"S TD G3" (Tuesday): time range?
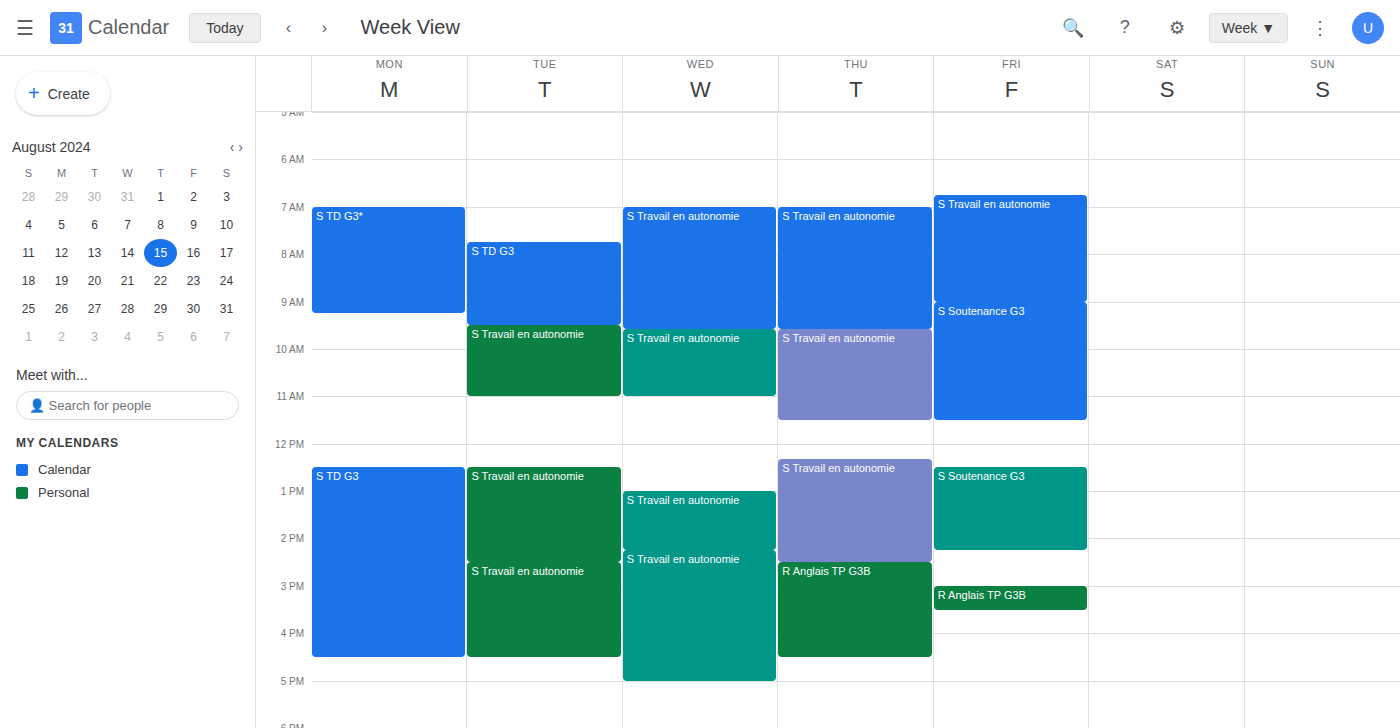
7:45 AM to 9:30 AM